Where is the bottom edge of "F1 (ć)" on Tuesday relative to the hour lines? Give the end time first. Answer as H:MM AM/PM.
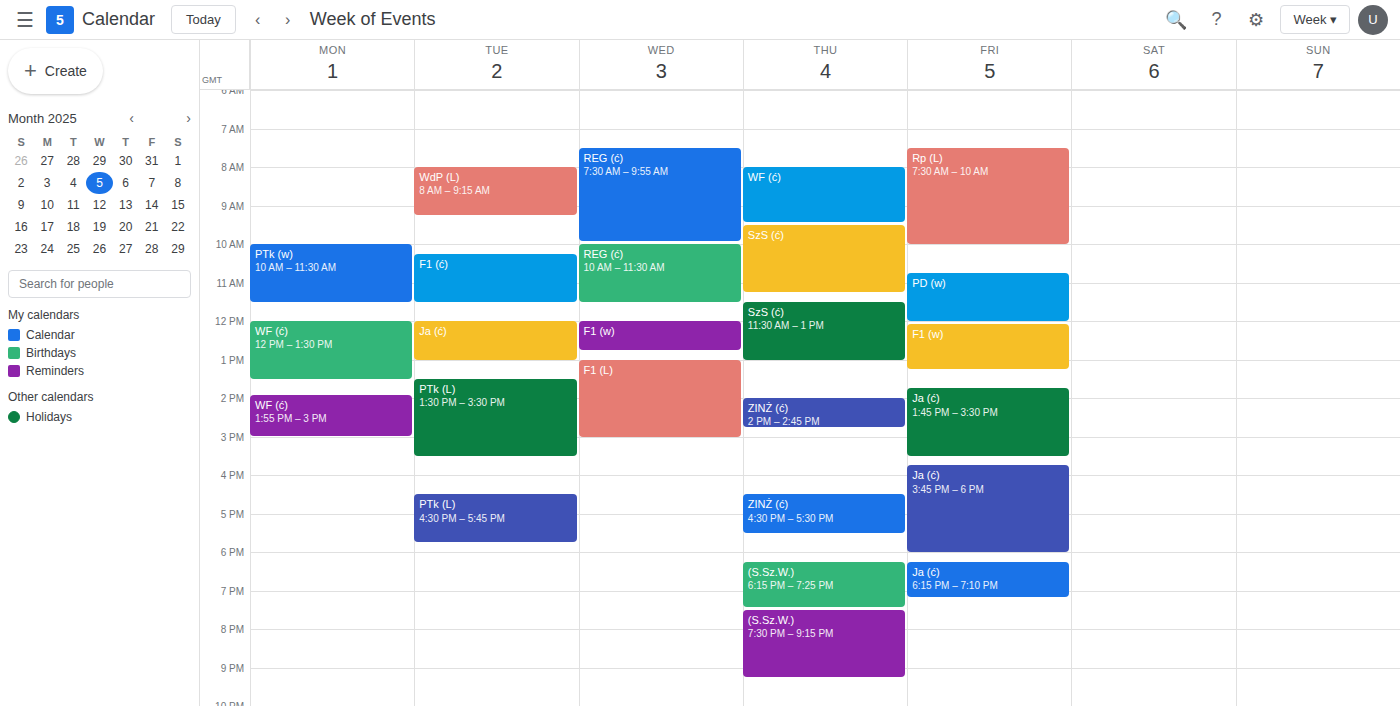
11:30 AM -- halfway between the 11 AM and 12 PM lines.